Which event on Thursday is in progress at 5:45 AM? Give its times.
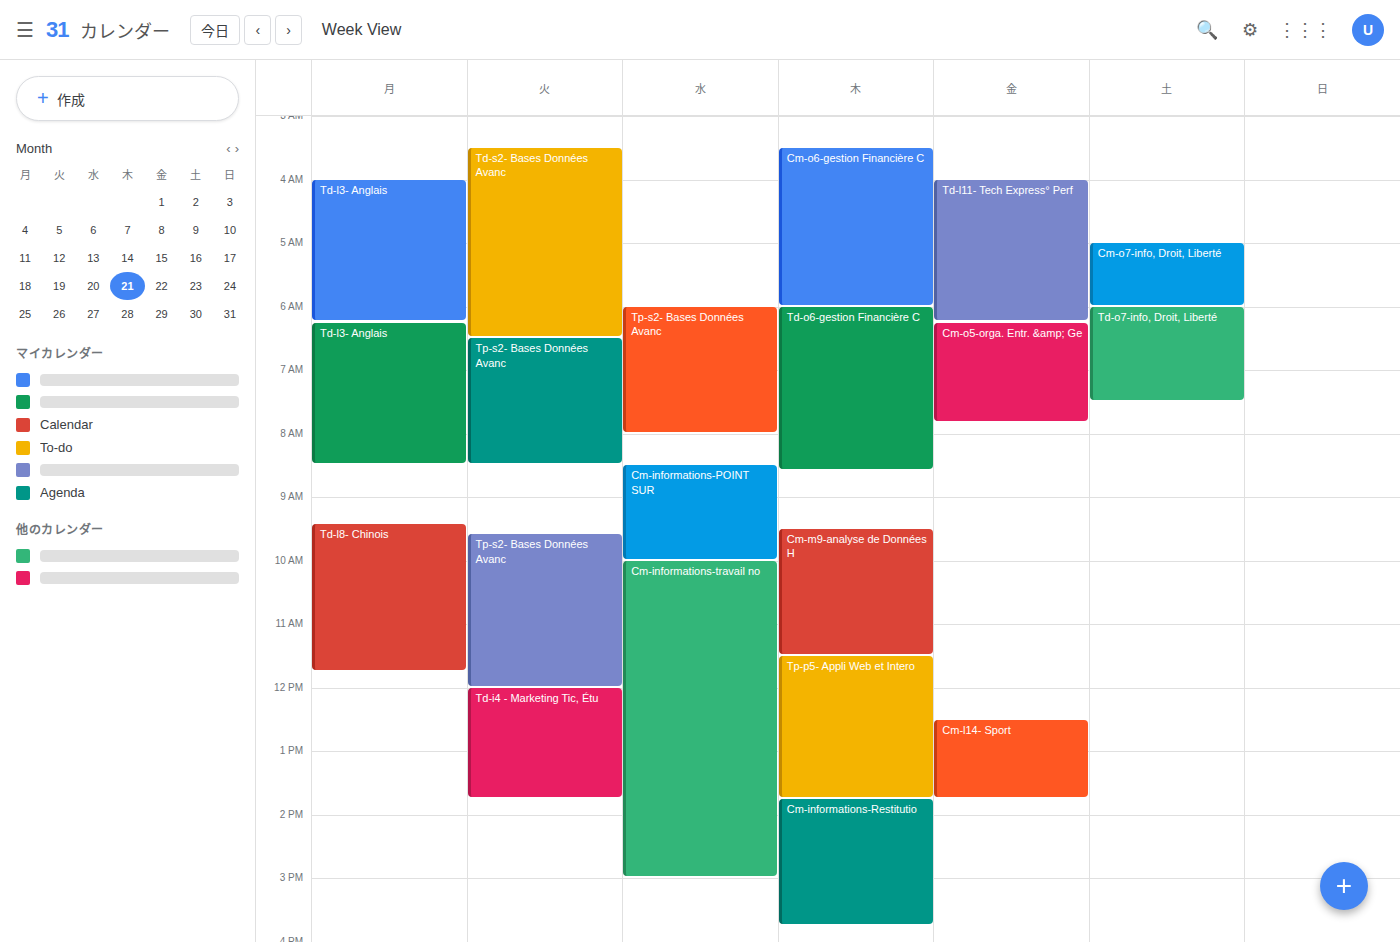
"Cm-o6-gestion Financière C", 3:30 AM to 6:00 AM